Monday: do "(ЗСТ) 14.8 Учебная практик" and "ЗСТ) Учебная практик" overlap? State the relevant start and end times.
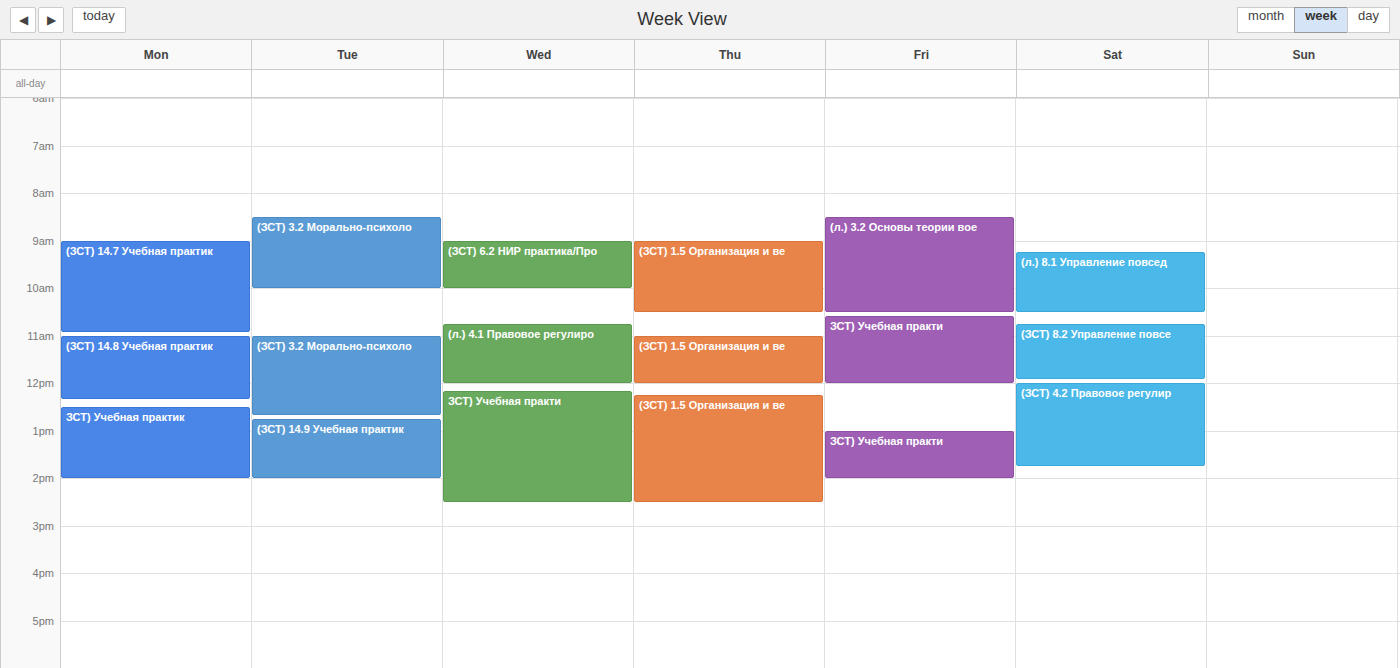
"(ЗСТ) 14.8 Учебная практик" ends at 12:20 PM and "ЗСТ) Учебная практик" starts at 12:30 PM -- no overlap.